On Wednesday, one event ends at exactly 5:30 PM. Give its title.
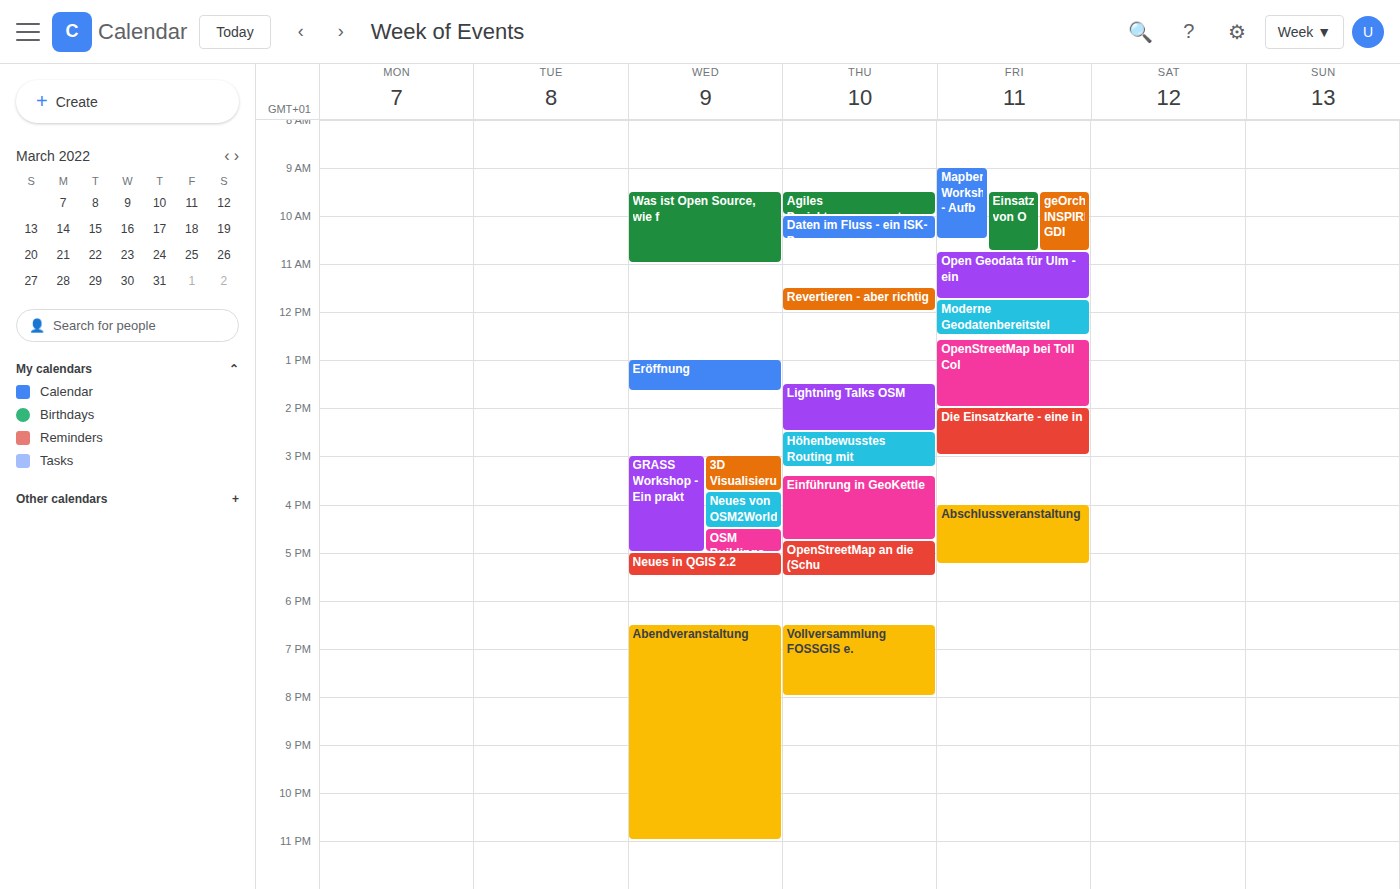
"Neues in QGIS 2.2"